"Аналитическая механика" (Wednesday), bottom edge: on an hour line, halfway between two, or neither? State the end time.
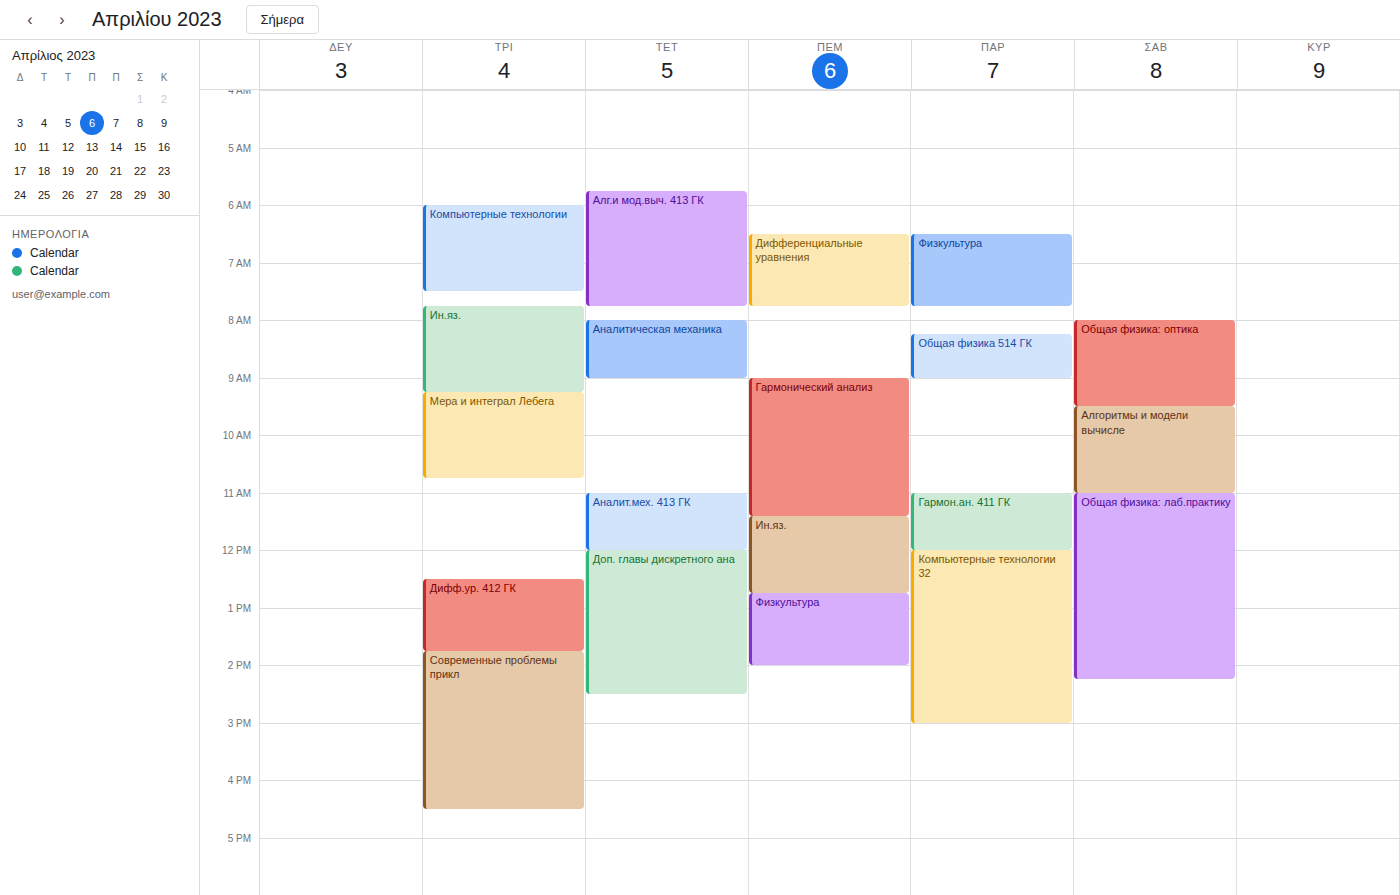
09:00 -- exactly on the 09:00 line.